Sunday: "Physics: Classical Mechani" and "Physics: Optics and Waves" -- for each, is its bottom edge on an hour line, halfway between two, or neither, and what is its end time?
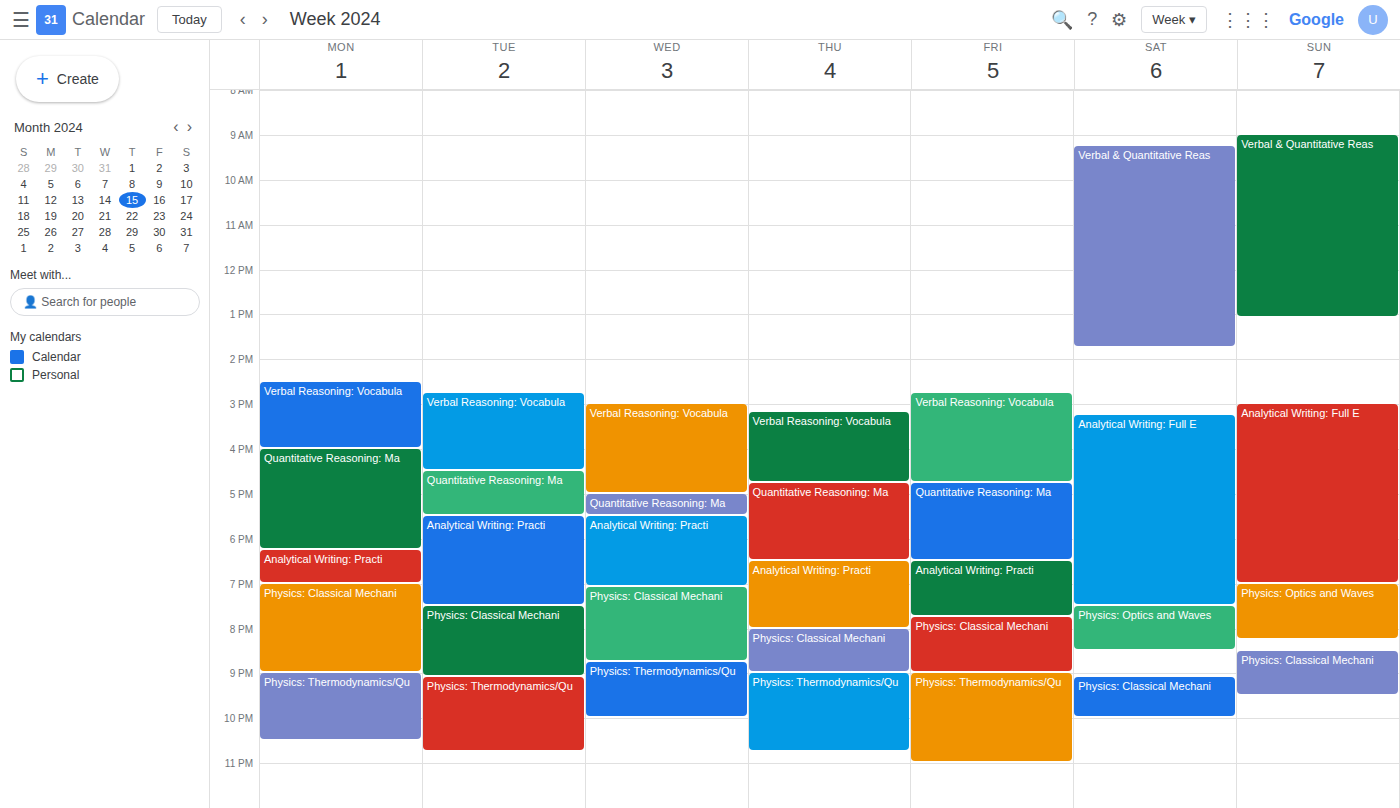
"Physics: Classical Mechani": 9:30 PM, halfway between the 9 PM and 10 PM lines. "Physics: Optics and Waves": 8:15 PM, neither: a quarter of the way from the 8 PM line to the 9 PM line.